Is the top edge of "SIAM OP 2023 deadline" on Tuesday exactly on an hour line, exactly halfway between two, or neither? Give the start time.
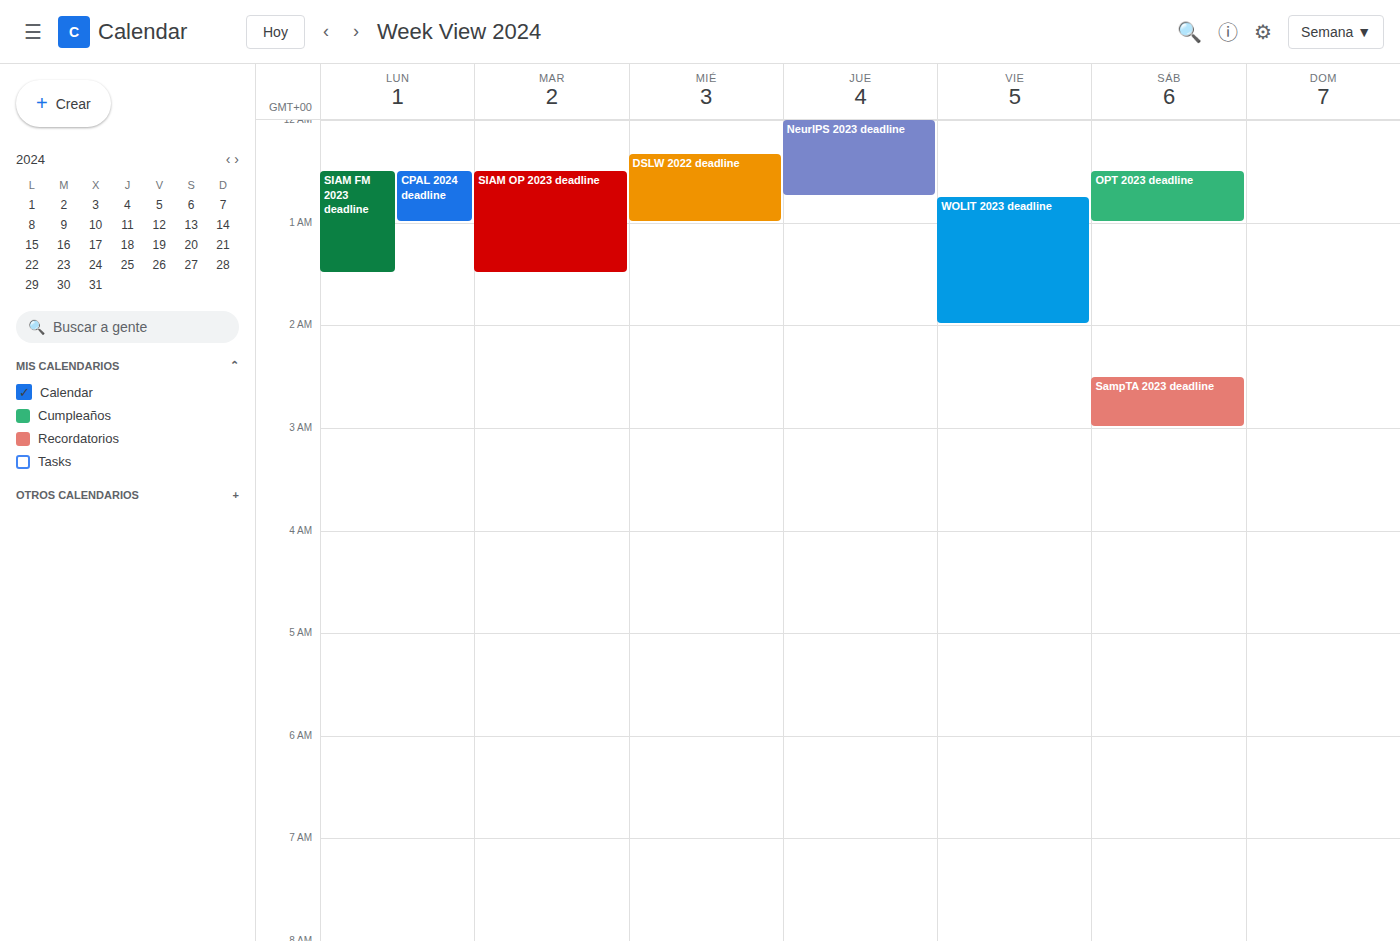
12:30 AM -- halfway between the 12 AM and 1 AM lines.